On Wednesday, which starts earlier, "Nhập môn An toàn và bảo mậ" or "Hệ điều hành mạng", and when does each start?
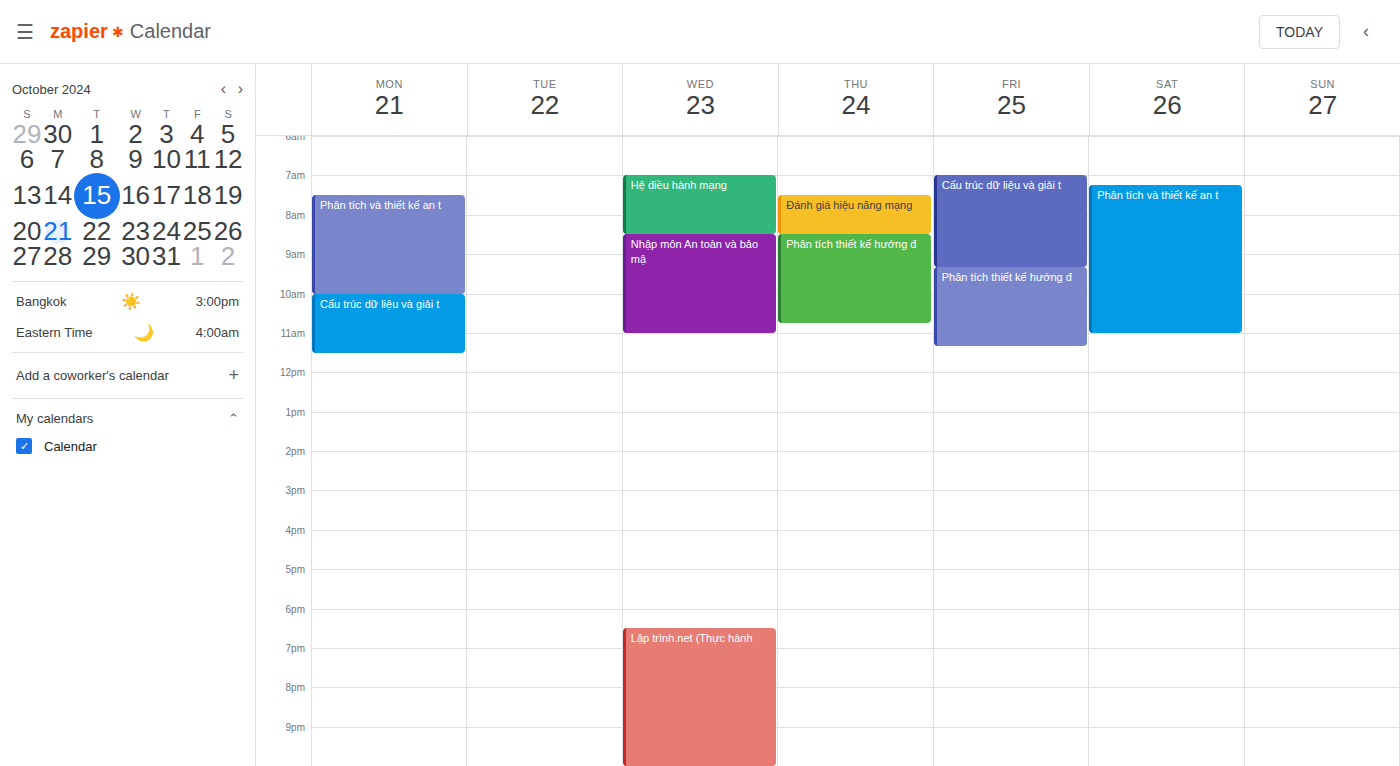
"Hệ điều hành mạng" 07:00; "Nhập môn An toàn và bảo mậ" 08:30.